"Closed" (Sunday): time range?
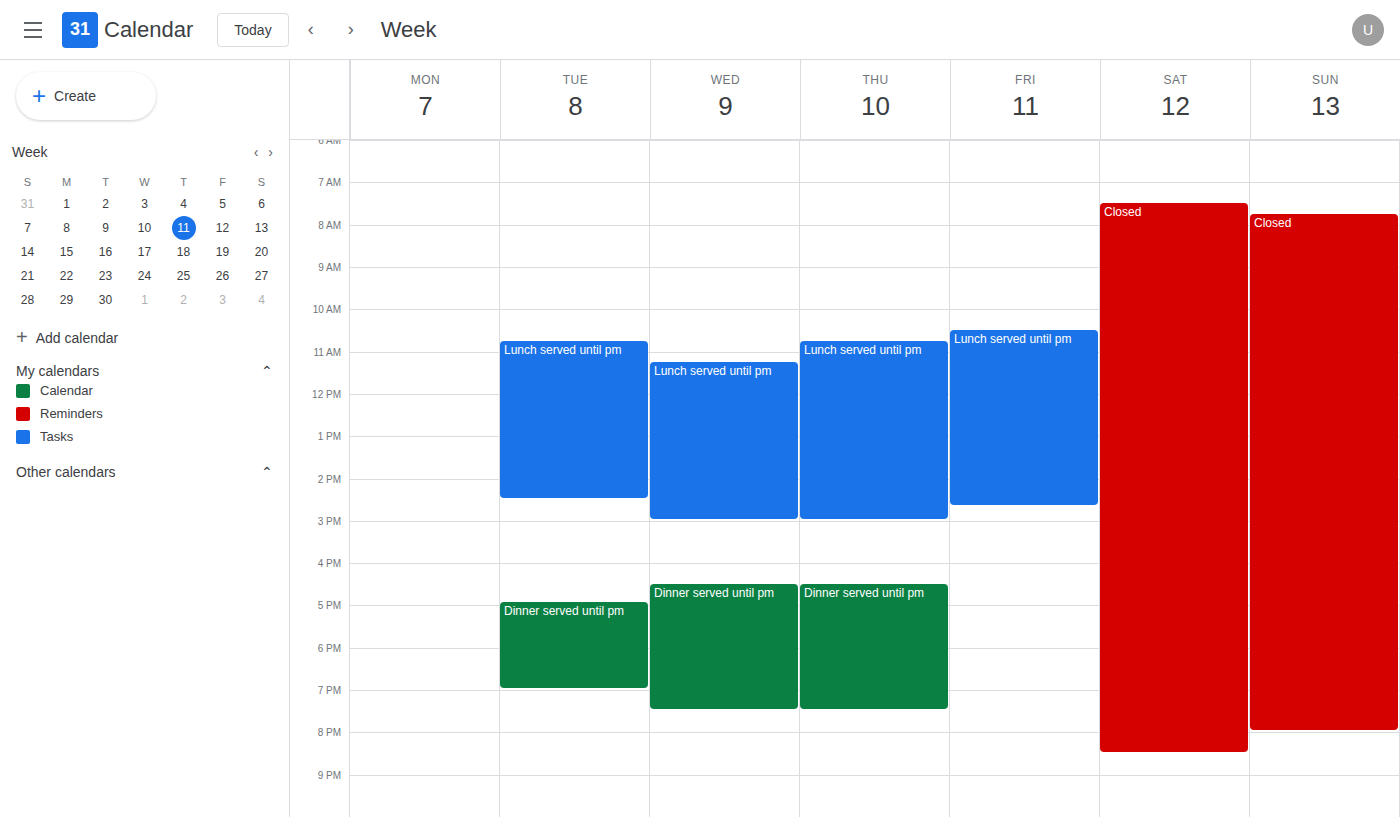
7:45 AM to 8:00 PM